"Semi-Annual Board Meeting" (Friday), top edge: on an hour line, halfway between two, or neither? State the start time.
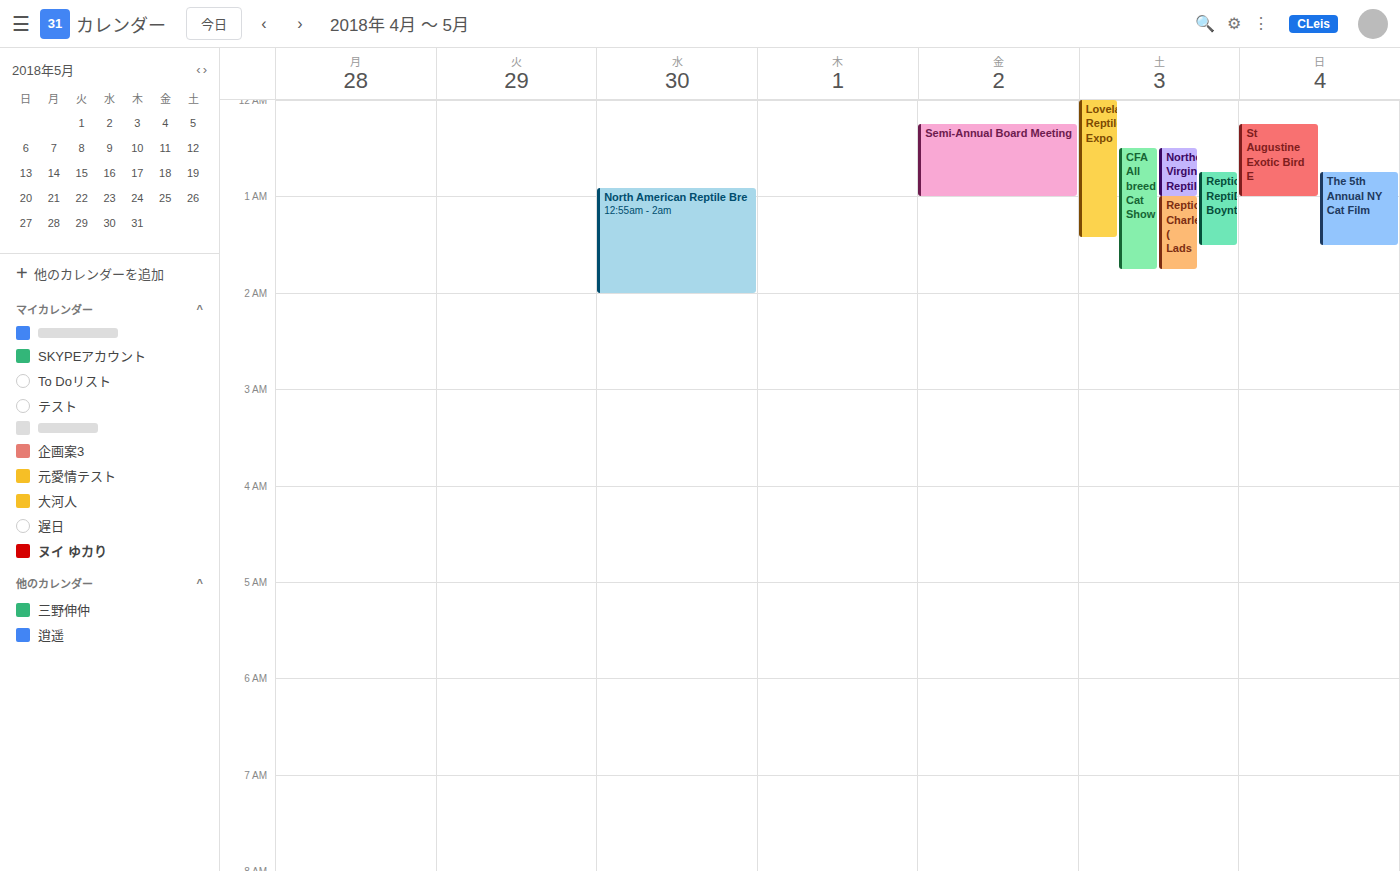
12:15 AM -- neither: a quarter of the way from the 12 AM line to the 1 AM line.